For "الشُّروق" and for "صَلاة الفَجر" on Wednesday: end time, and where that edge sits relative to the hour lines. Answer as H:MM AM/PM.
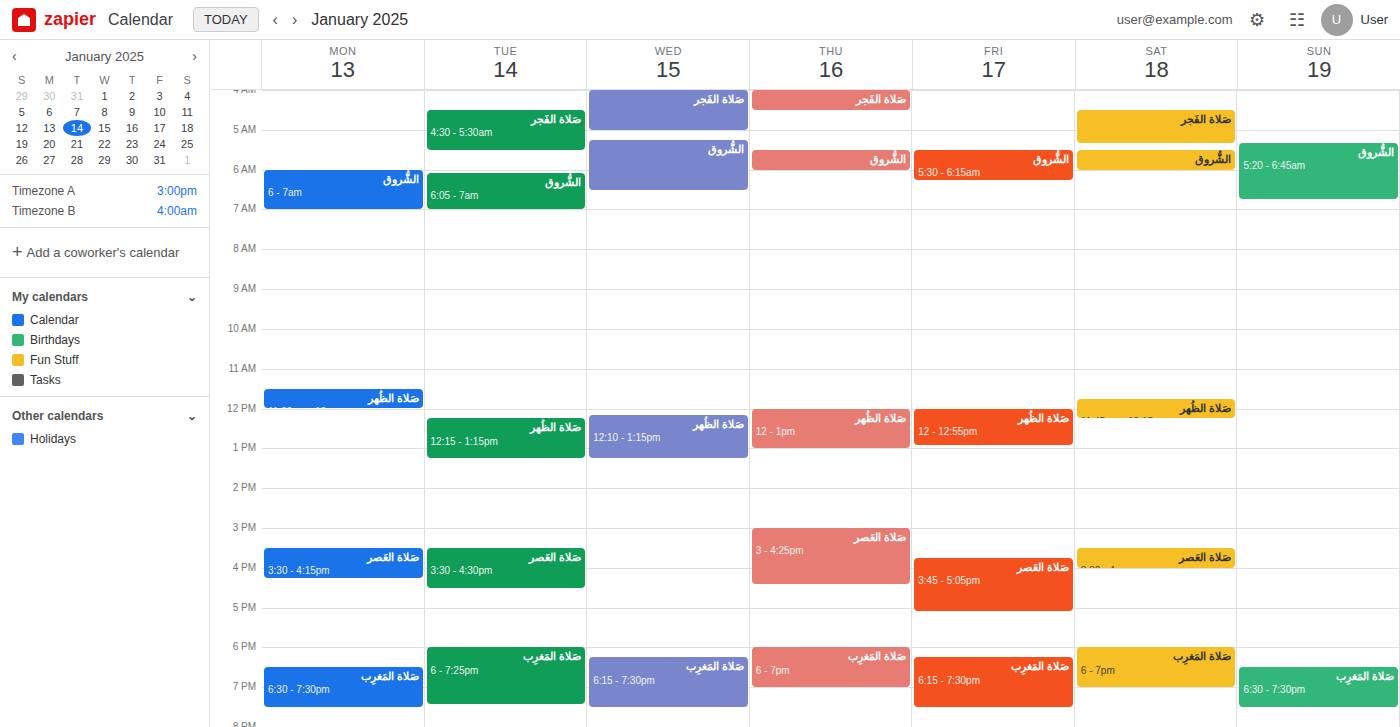
"الشُّروق": 6:30 AM, halfway between the 6 AM and 7 AM lines. "صَلاة الفَجر": 5:00 AM, exactly on the 5 AM line.